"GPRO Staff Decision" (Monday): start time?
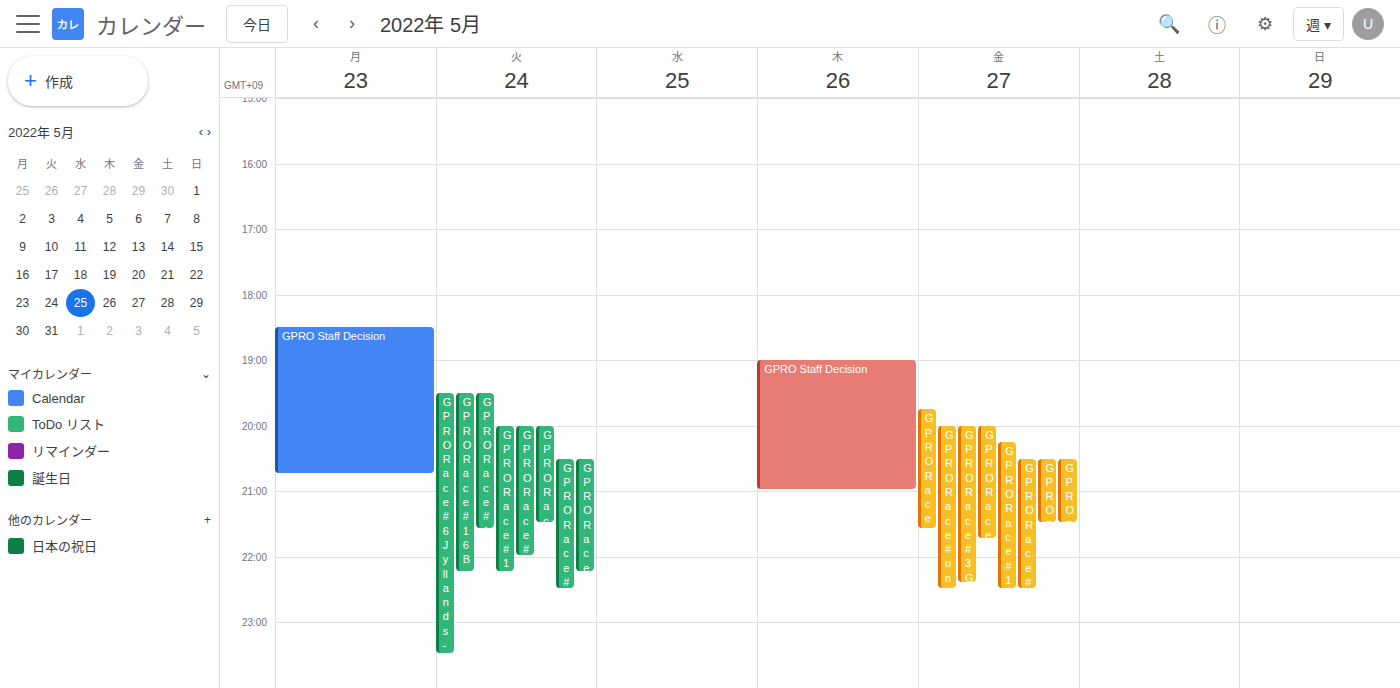
6:30 PM